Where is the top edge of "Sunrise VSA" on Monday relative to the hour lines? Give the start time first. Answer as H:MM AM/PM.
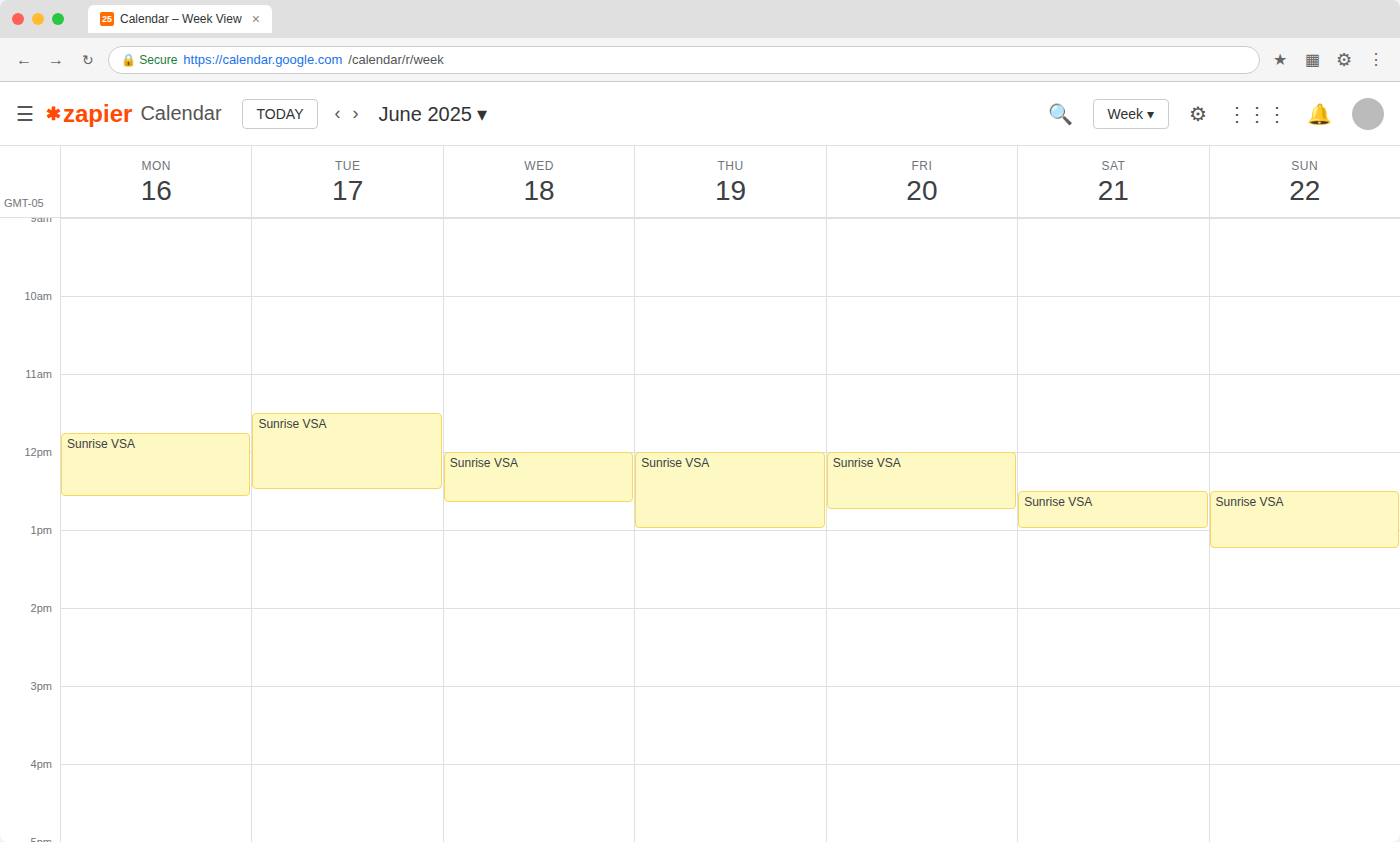
11:45 AM -- neither: three quarters of the way from the 11 AM line to the 12 PM line.